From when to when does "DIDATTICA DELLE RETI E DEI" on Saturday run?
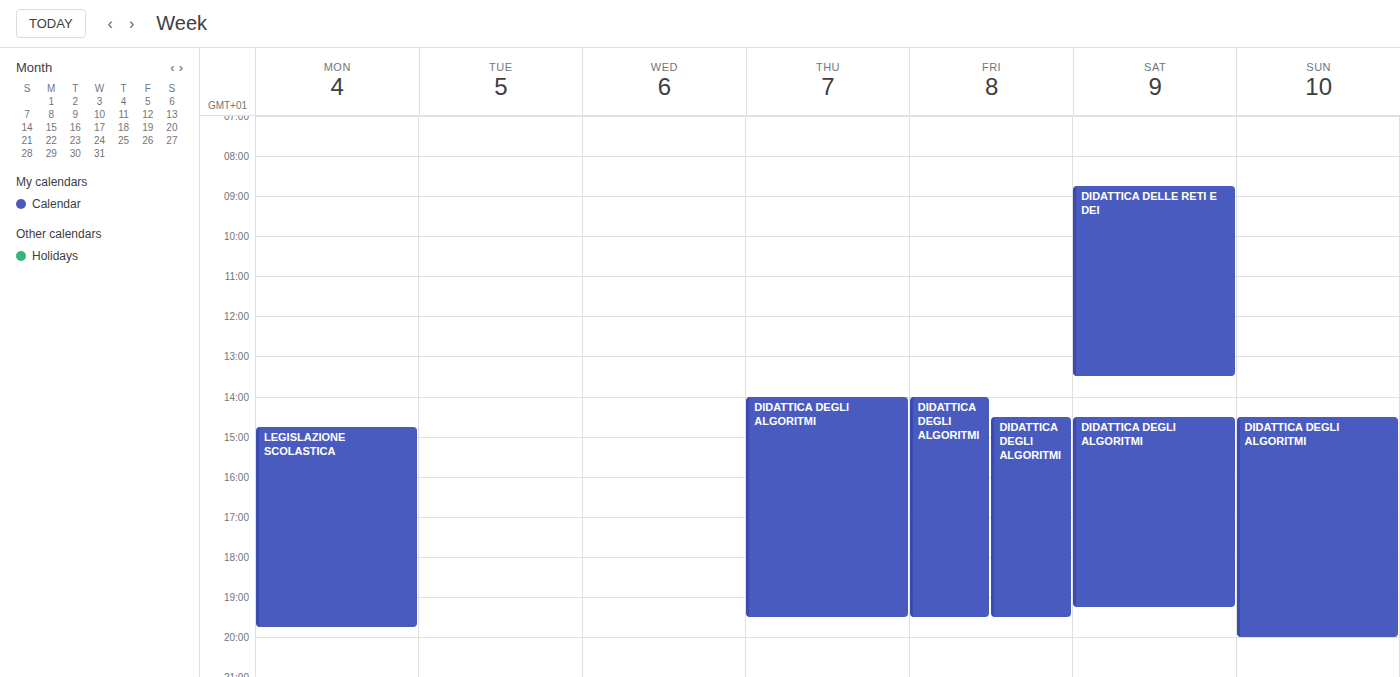
8:45 AM to 1:30 PM